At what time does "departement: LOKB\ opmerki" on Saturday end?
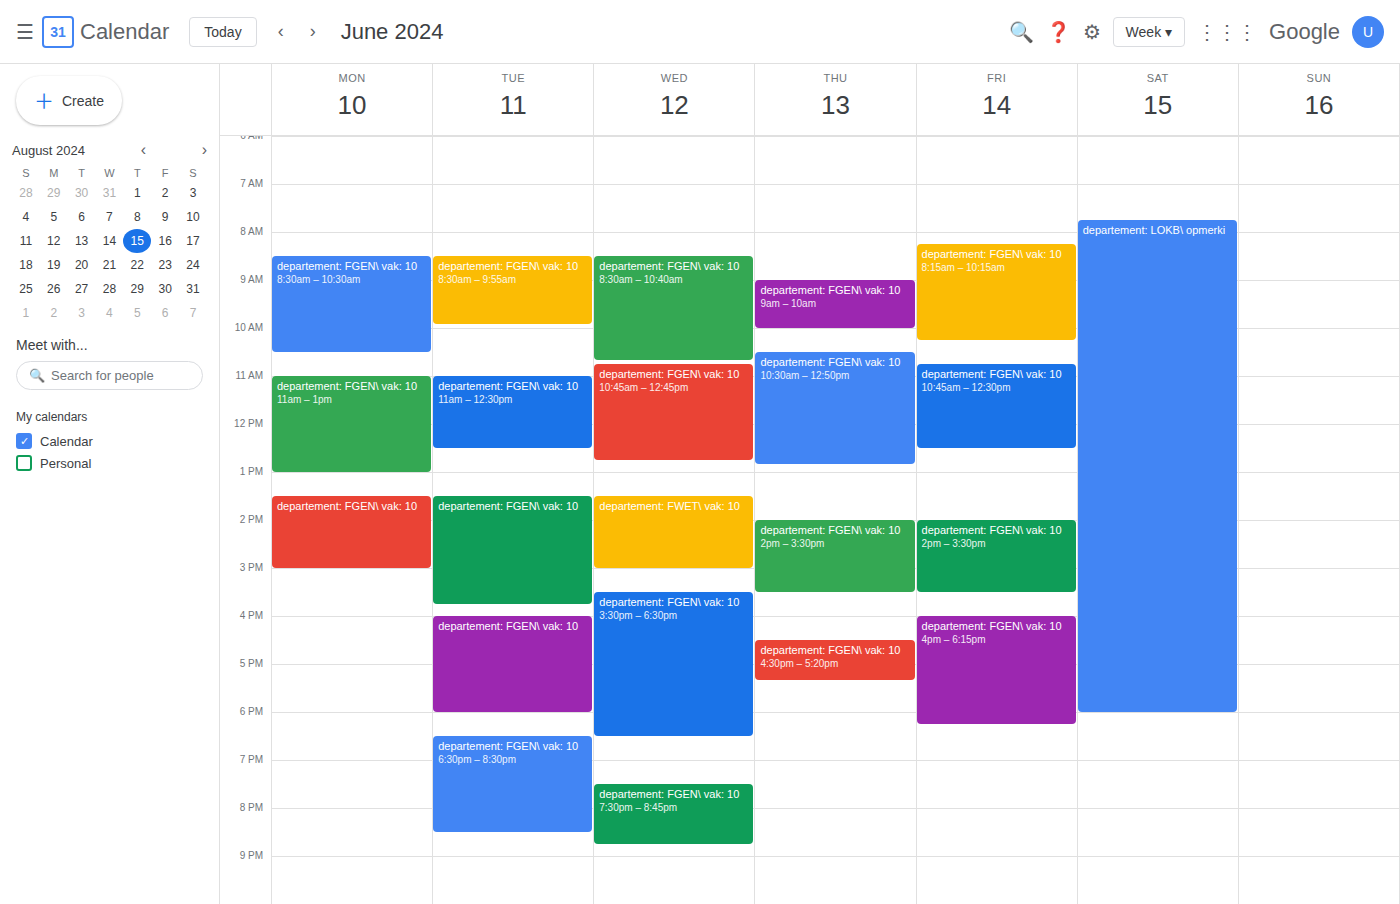
6:00 PM